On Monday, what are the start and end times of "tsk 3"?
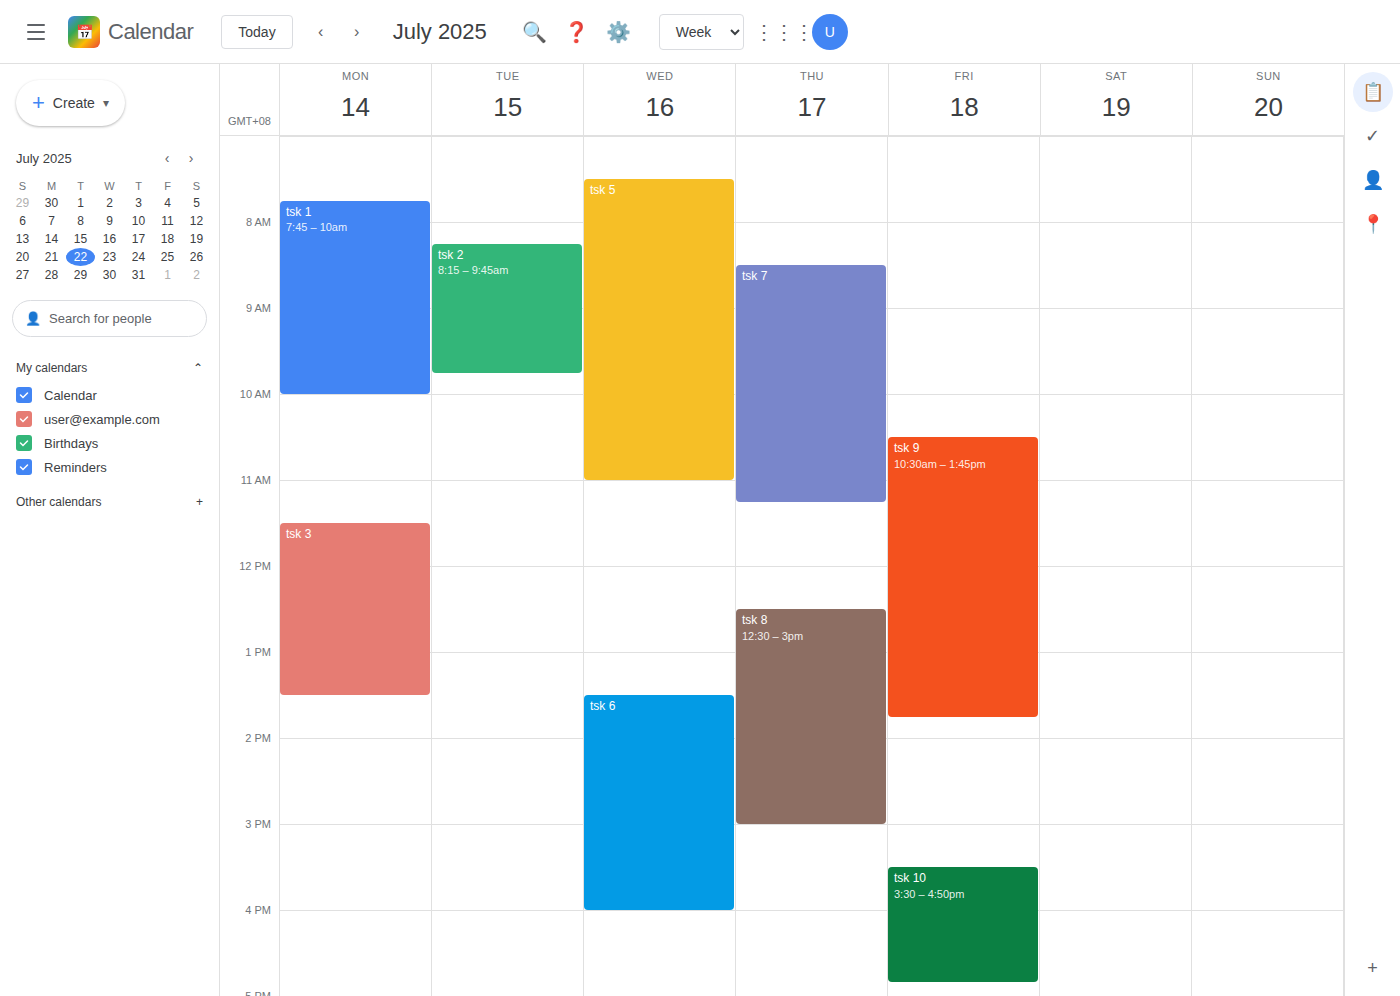
11:30 AM to 1:30 PM